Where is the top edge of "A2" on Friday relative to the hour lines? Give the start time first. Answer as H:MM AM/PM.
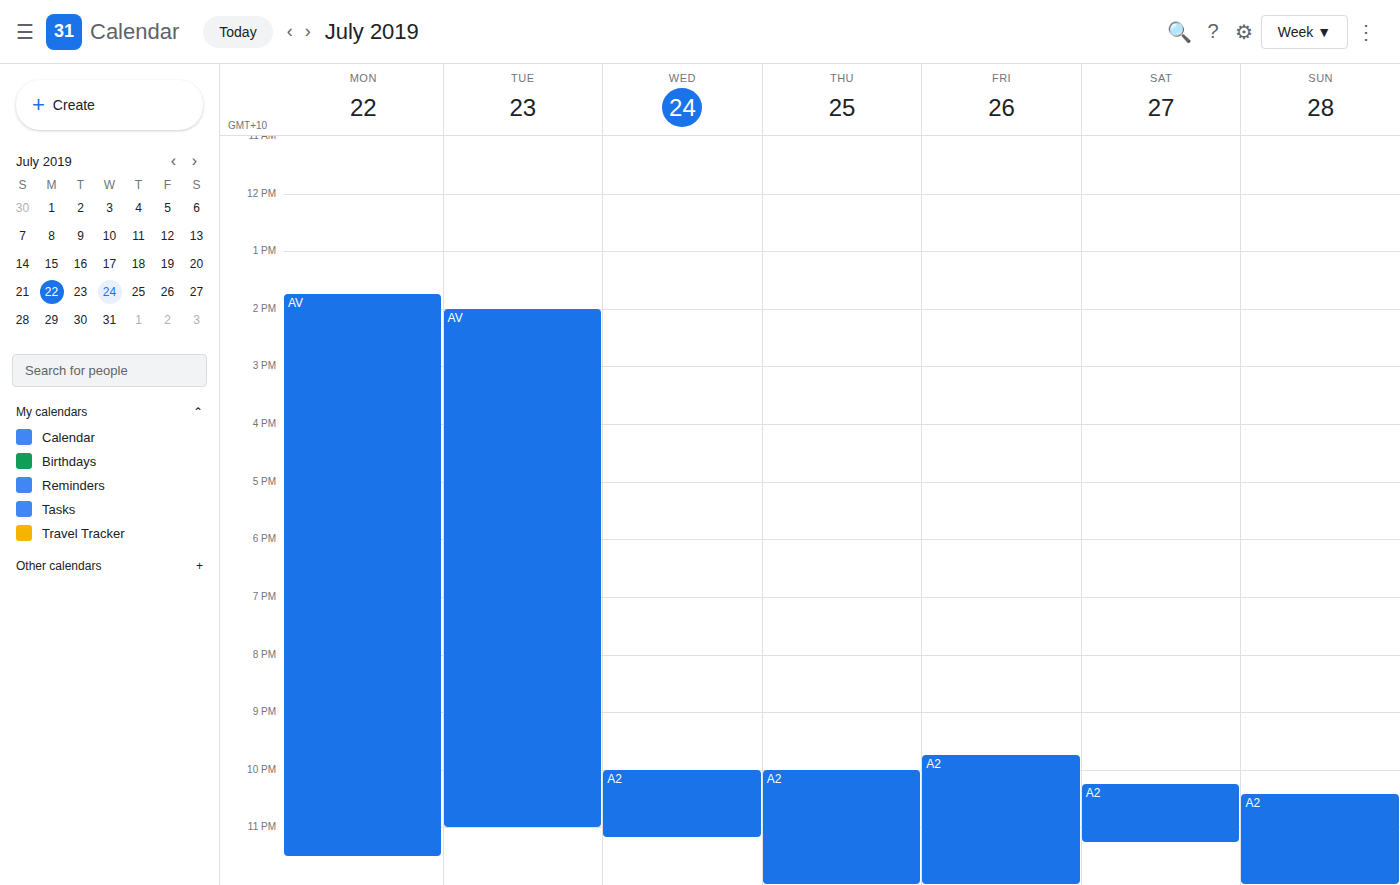
9:45 PM -- neither: three quarters of the way from the 9 PM line to the 10 PM line.